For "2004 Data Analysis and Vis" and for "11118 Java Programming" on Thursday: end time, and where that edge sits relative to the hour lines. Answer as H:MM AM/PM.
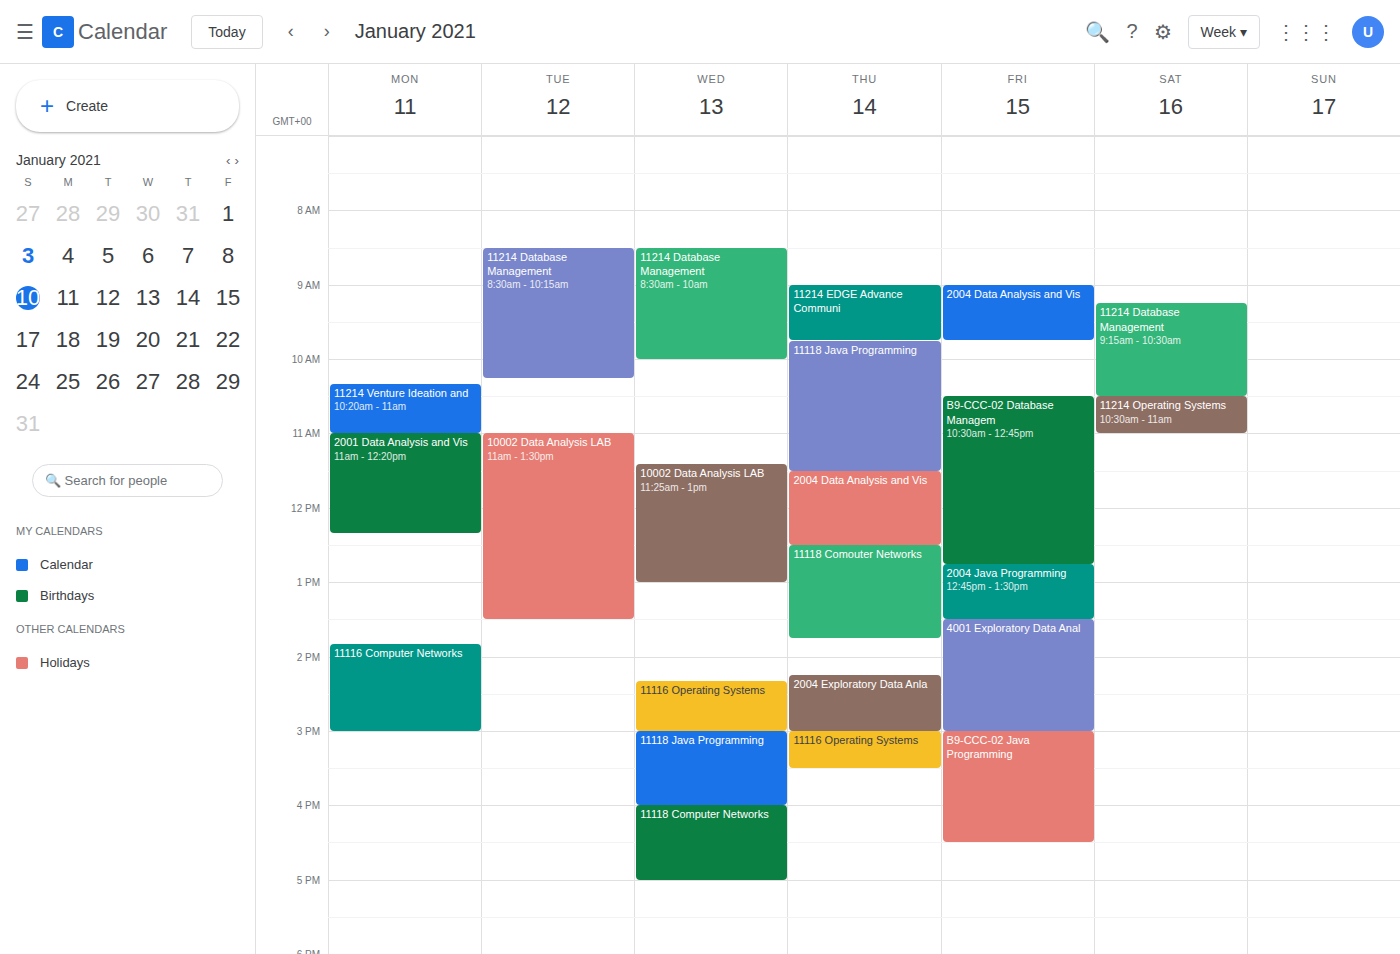
"2004 Data Analysis and Vis": 12:30 PM, halfway between the 12 PM and 1 PM lines. "11118 Java Programming": 11:30 AM, halfway between the 11 AM and 12 PM lines.